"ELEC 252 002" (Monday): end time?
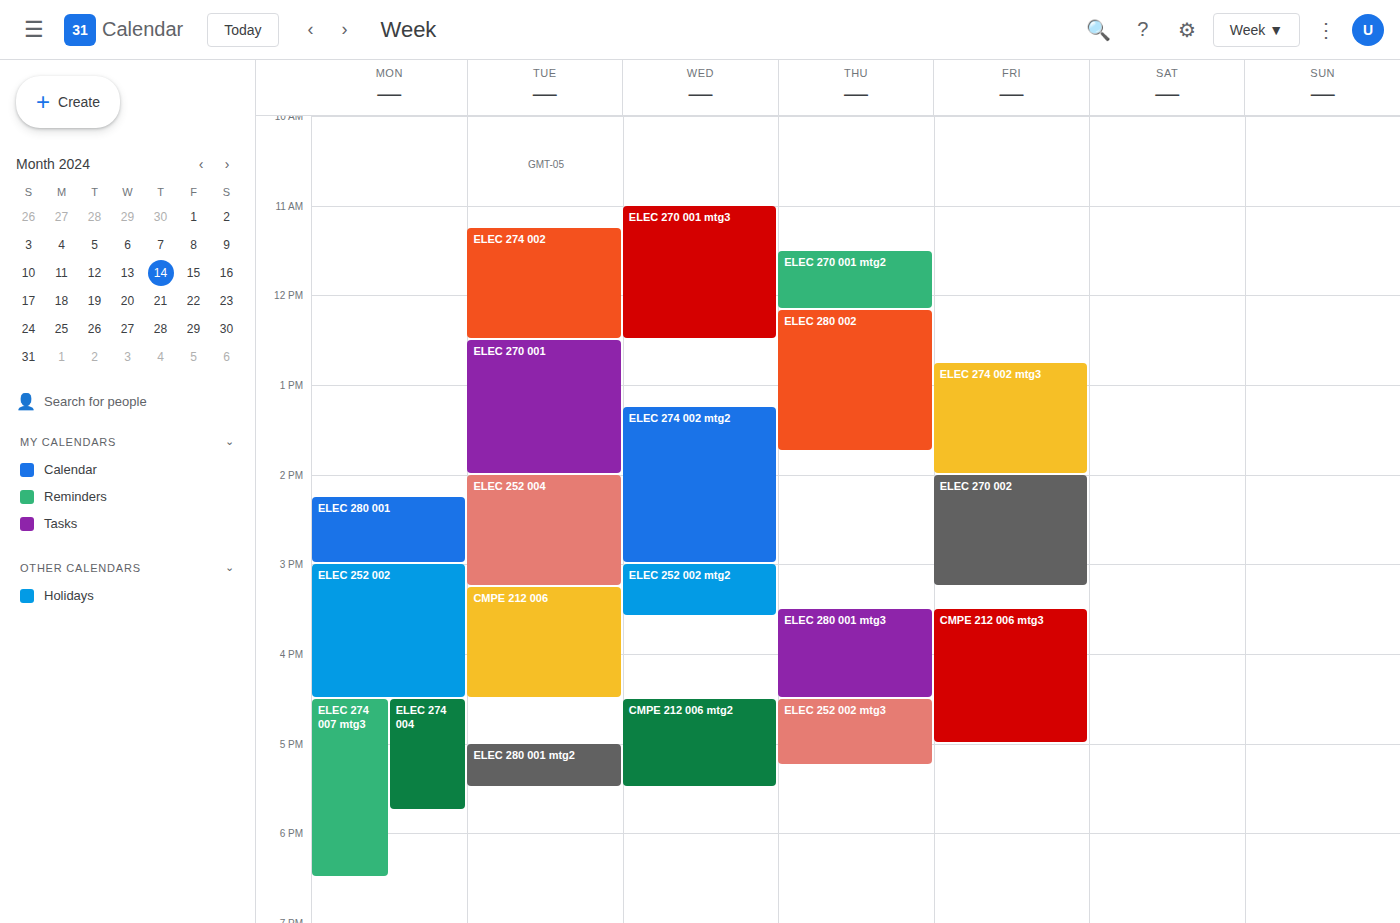
4:30 PM